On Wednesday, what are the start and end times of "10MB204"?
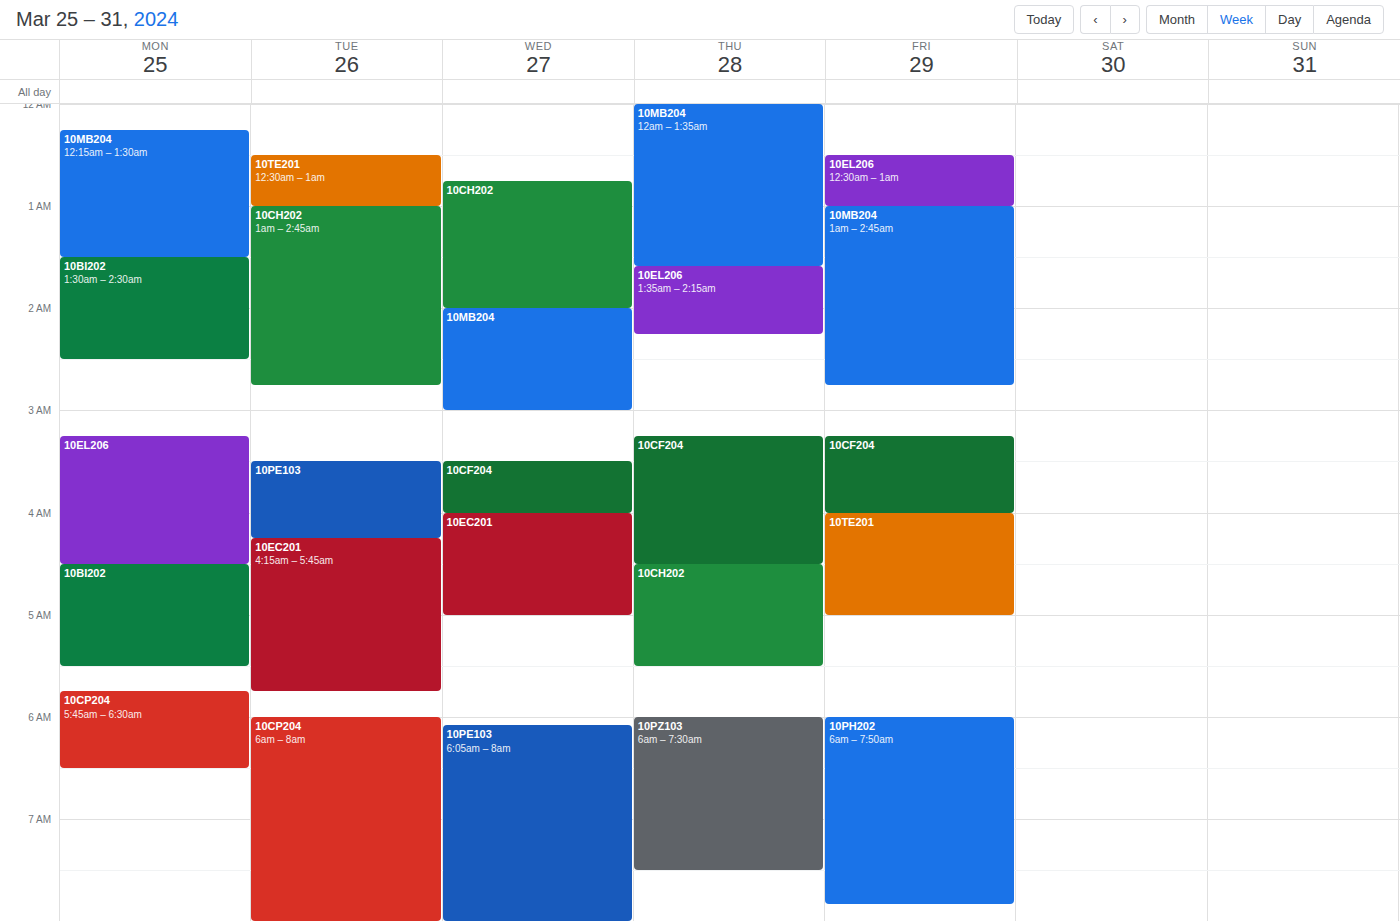
2:00 AM to 3:00 AM